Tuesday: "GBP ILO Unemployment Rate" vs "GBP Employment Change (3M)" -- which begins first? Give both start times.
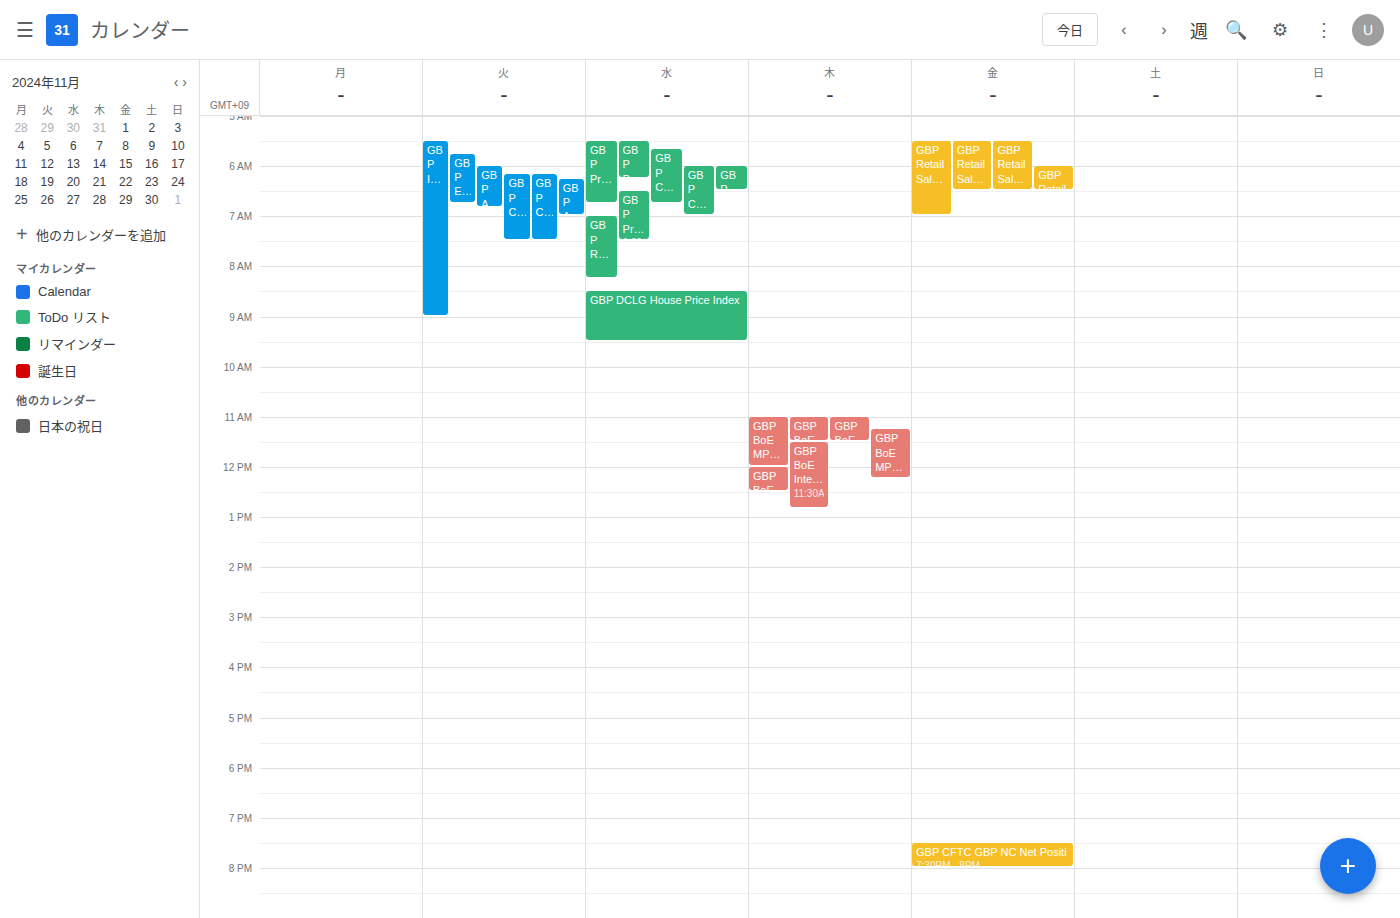
"GBP ILO Unemployment Rate" 5:30 AM; "GBP Employment Change (3M)" 5:45 AM.